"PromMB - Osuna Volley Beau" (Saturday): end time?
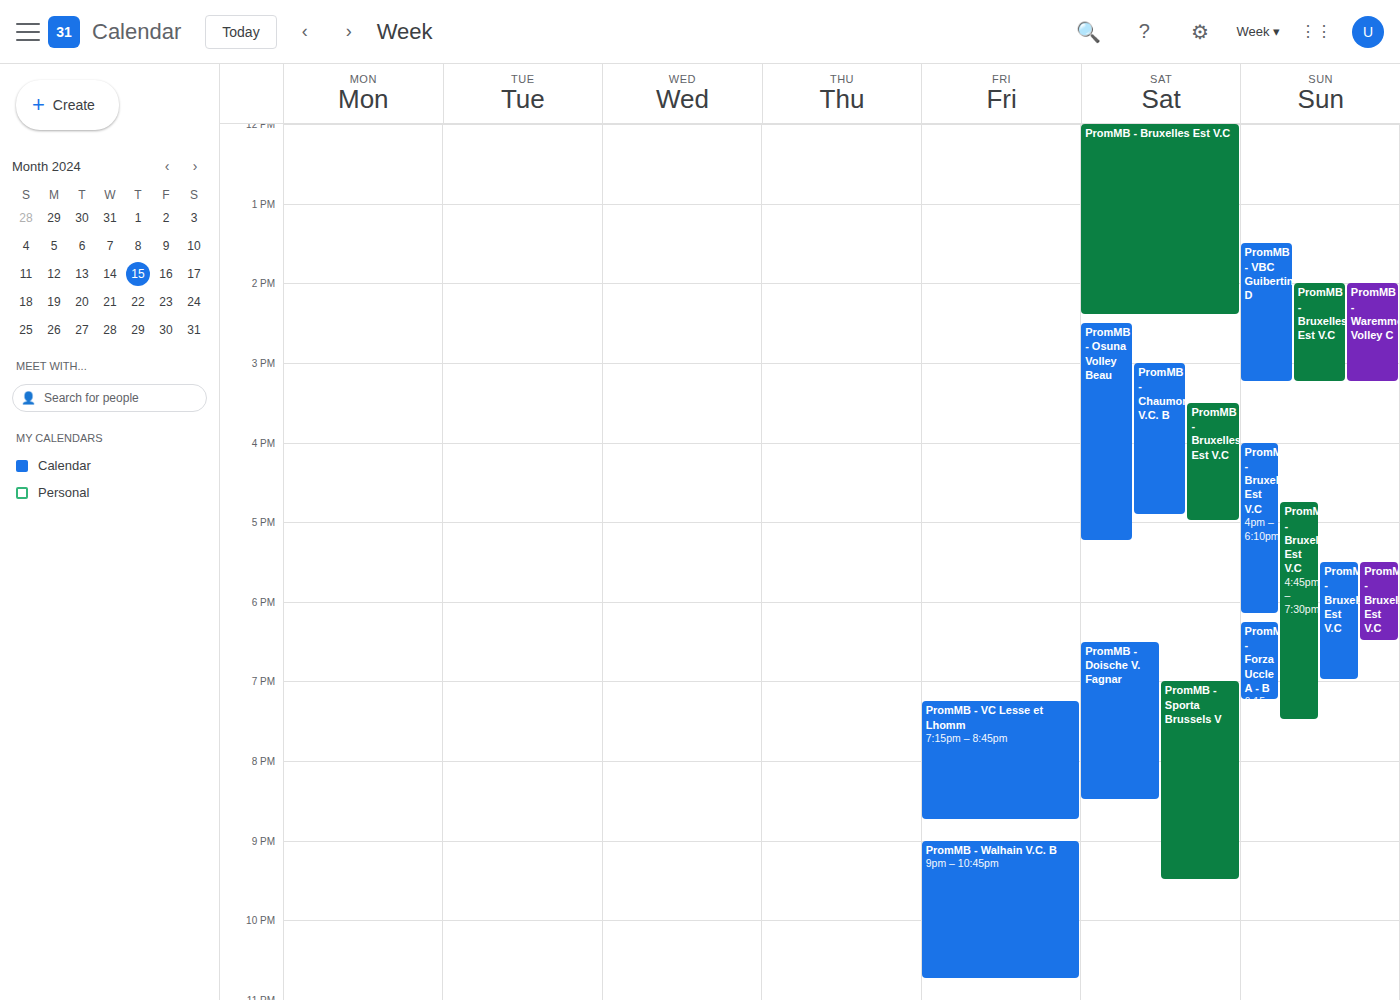
5:15 PM